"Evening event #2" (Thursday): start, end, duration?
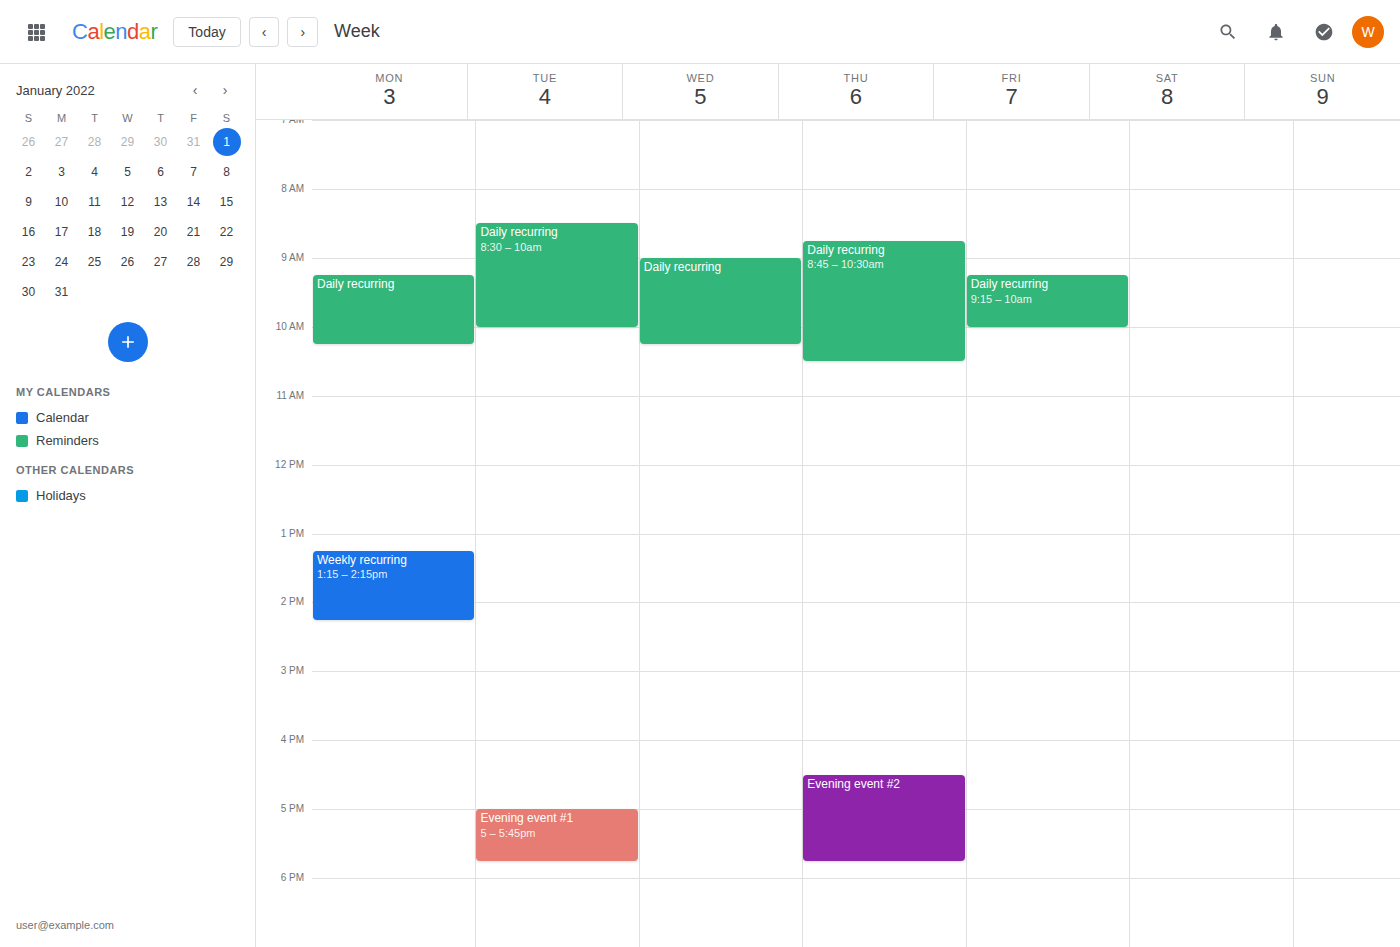
4:30 PM to 5:45 PM, 1 hour 15 minutes